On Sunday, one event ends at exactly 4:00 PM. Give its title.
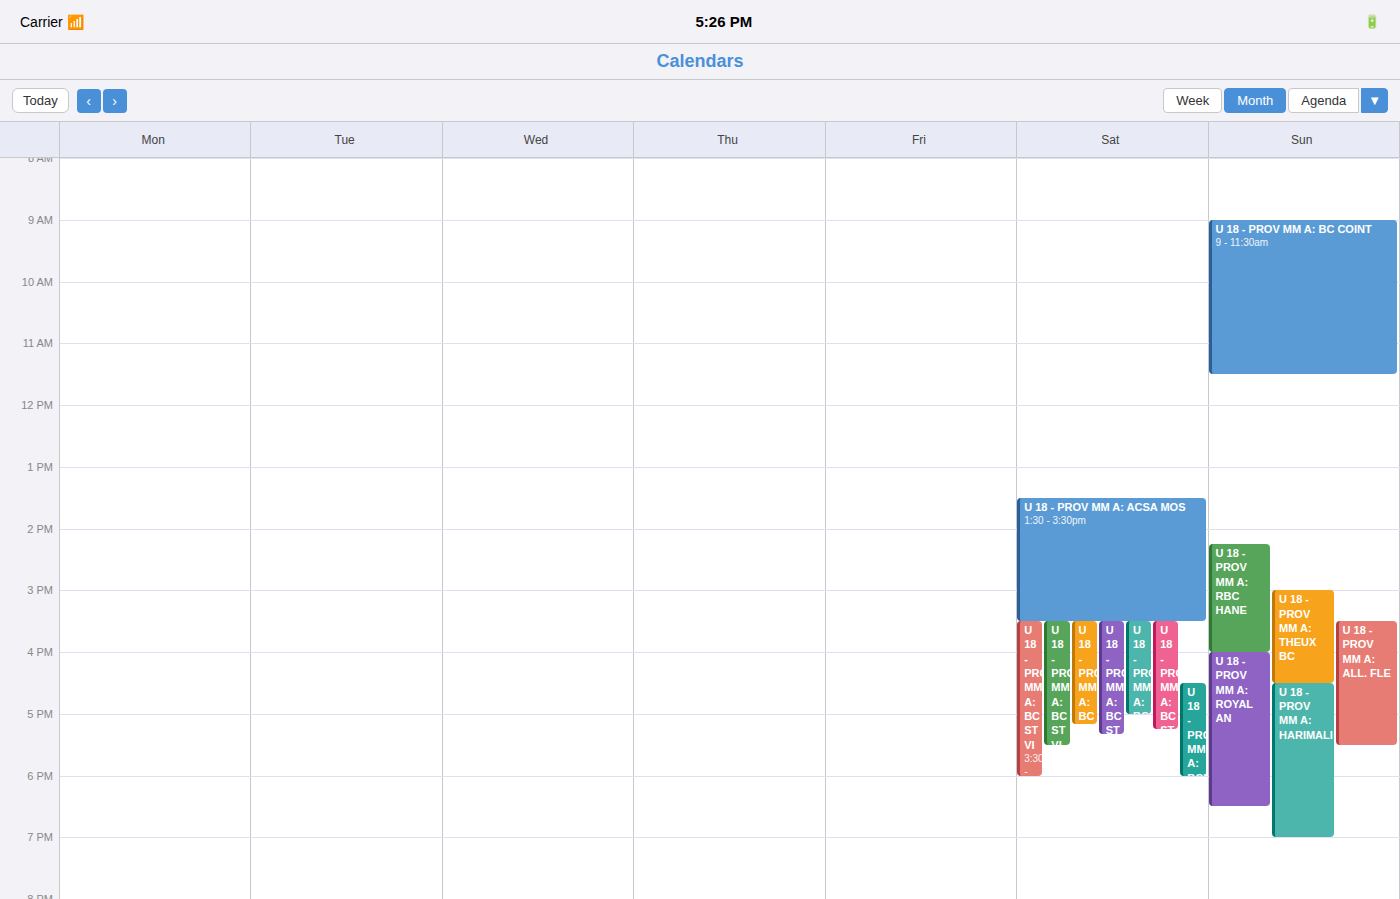
"U 18 - PROV MM A: RBC HANE"